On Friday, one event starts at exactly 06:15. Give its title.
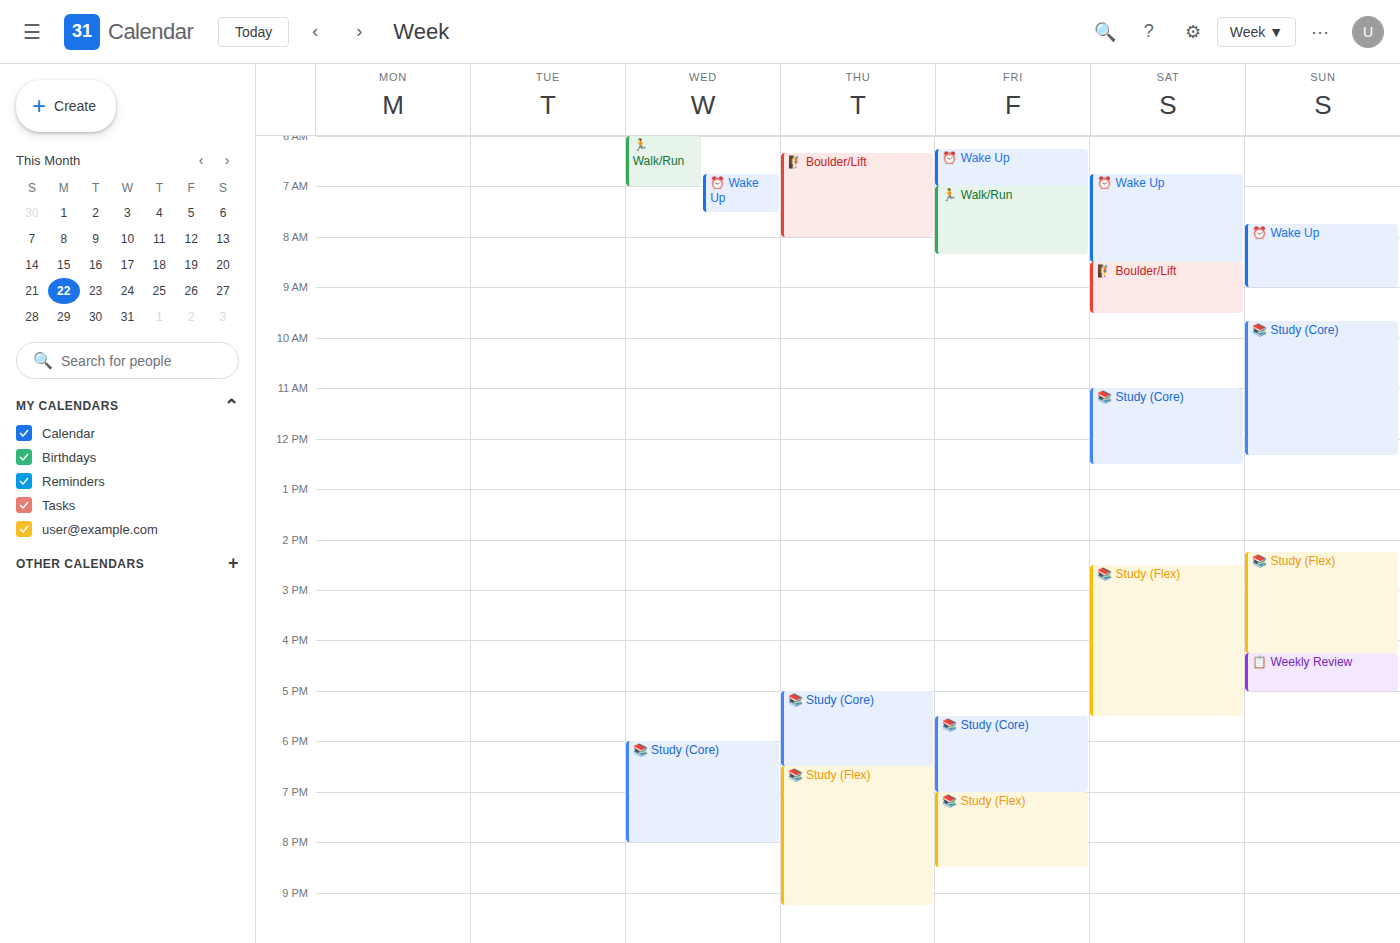
"⏰ Wake Up"